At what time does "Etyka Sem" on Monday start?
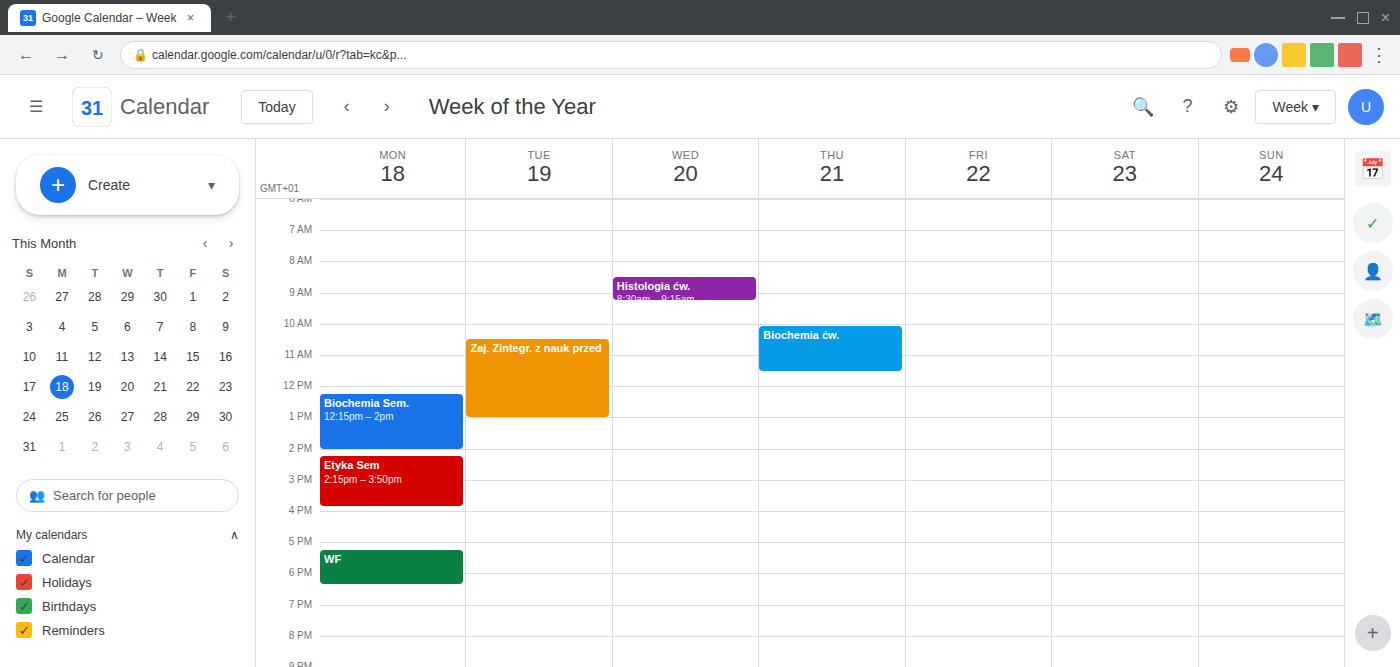
14:15